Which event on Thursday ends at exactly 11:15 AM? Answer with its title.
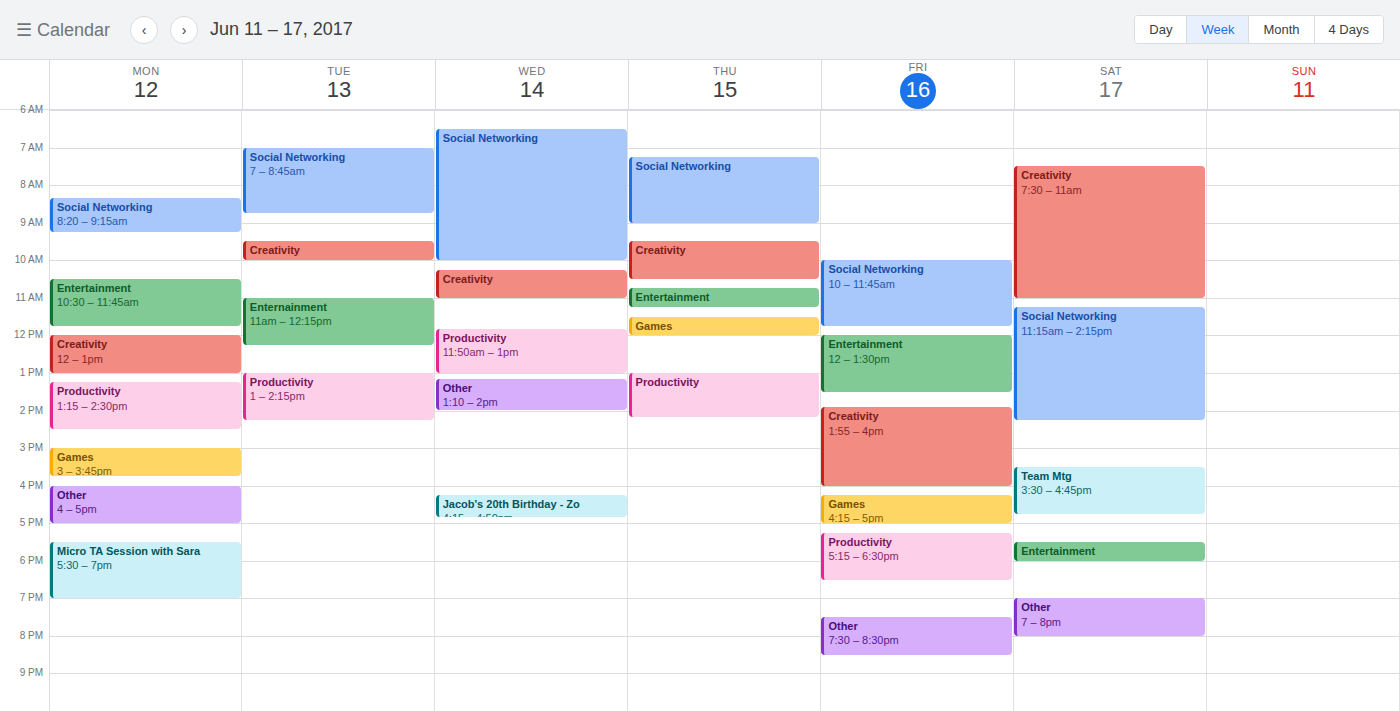
"Entertainment"